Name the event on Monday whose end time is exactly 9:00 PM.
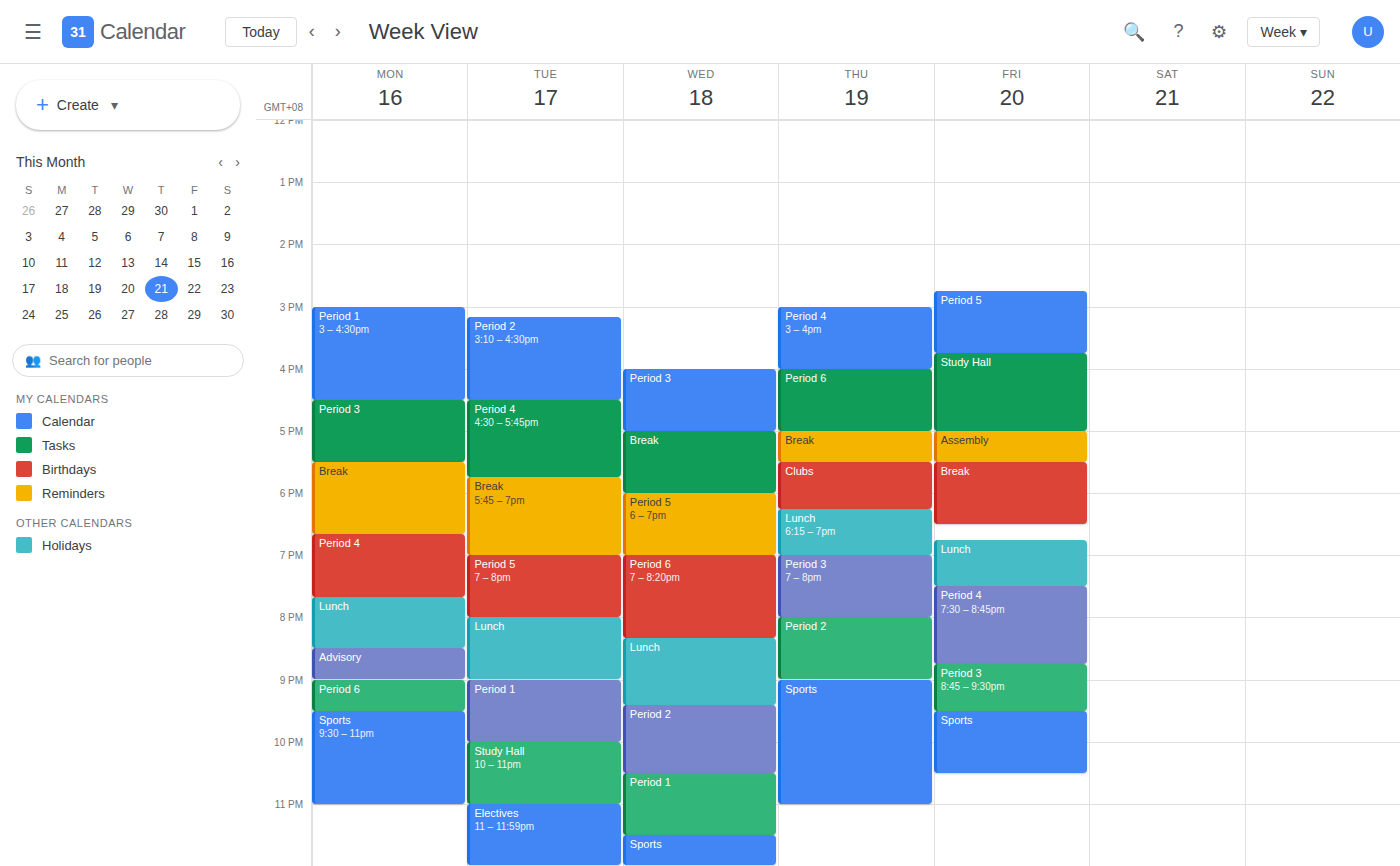
"Advisory"